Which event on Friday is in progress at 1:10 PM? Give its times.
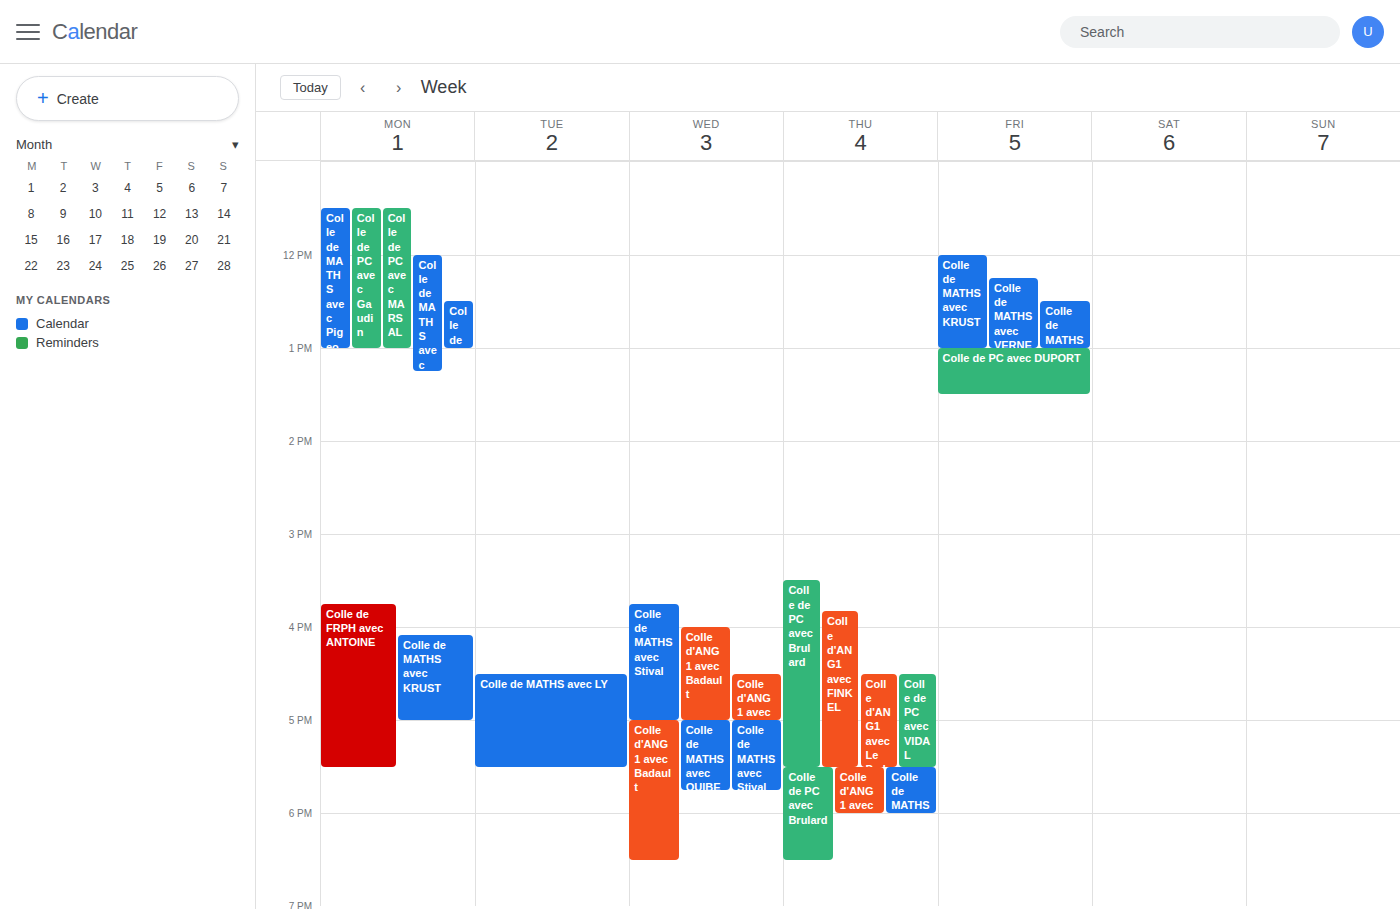
"Colle de PC avec DUPORT", 1:00 PM to 1:30 PM